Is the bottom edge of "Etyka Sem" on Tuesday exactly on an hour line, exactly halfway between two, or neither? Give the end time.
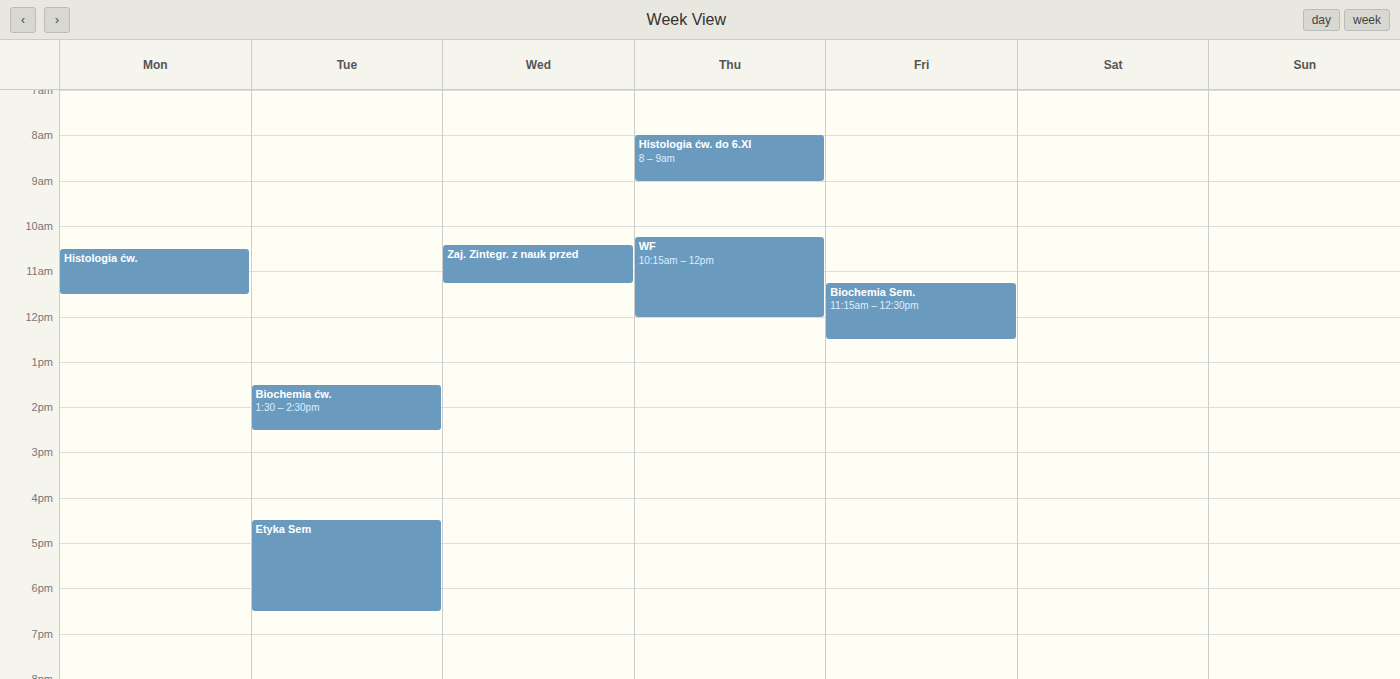
6:30 PM -- halfway between the 6 PM and 7 PM lines.